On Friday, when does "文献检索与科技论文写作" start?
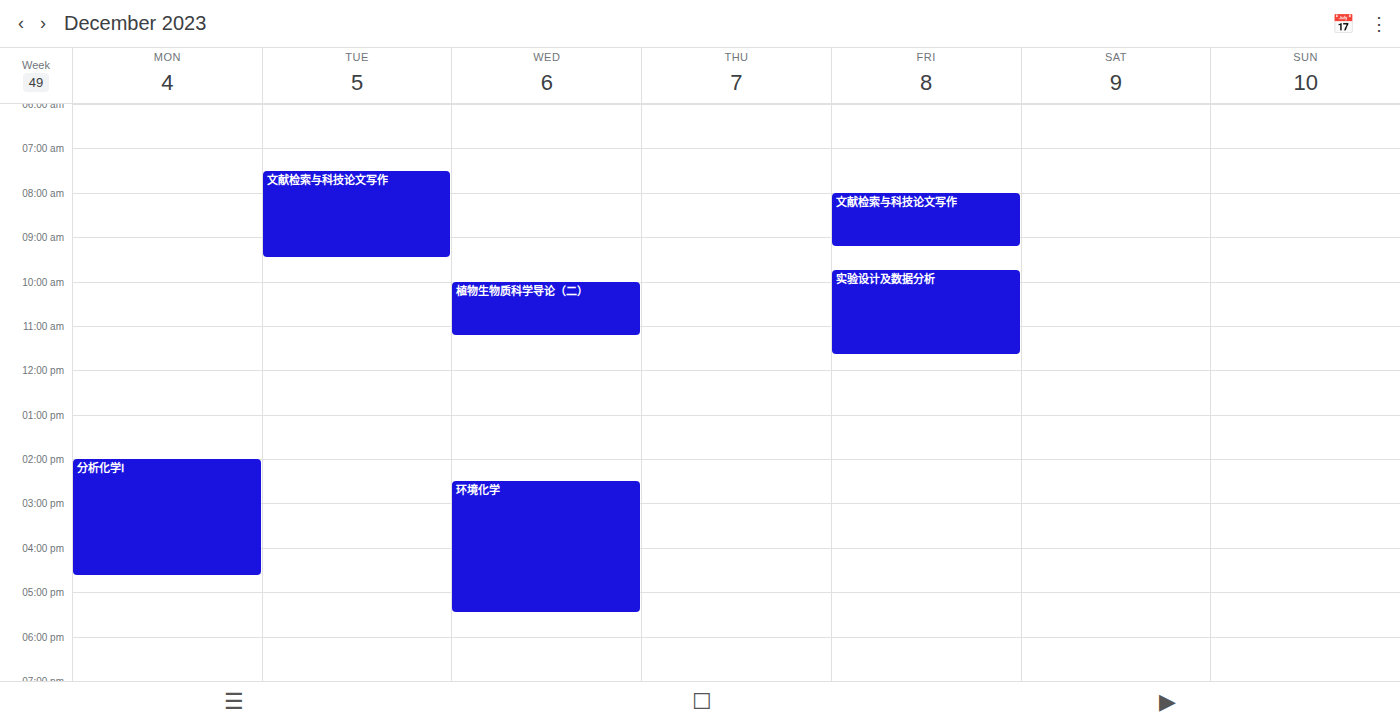
8:00 AM